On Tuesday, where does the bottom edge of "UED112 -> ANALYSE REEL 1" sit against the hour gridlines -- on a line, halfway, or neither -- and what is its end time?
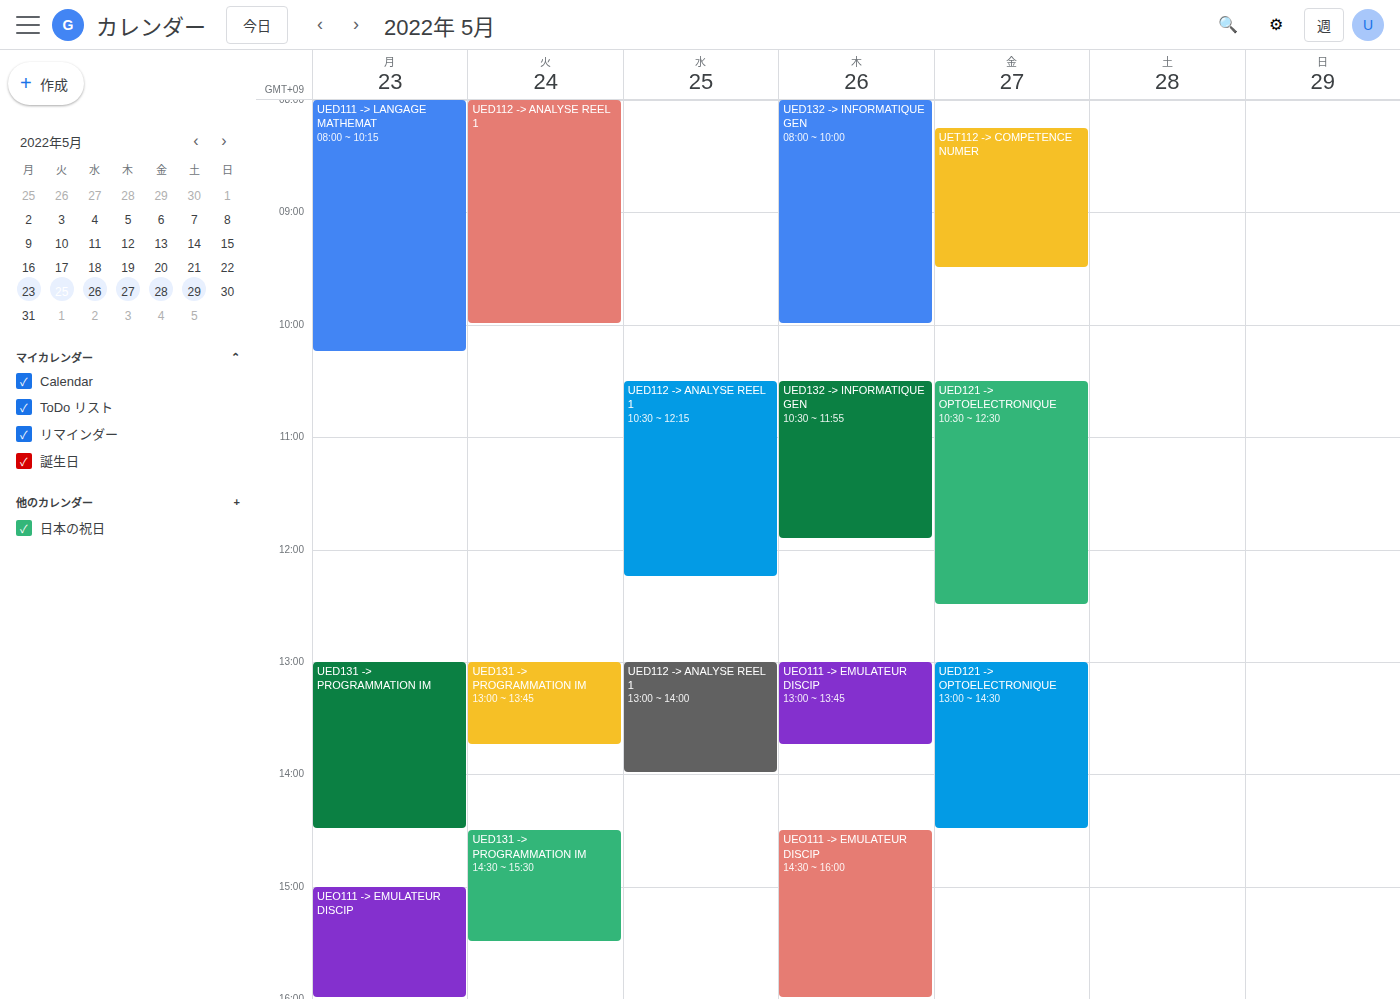
10:00 AM -- exactly on the 10 AM line.